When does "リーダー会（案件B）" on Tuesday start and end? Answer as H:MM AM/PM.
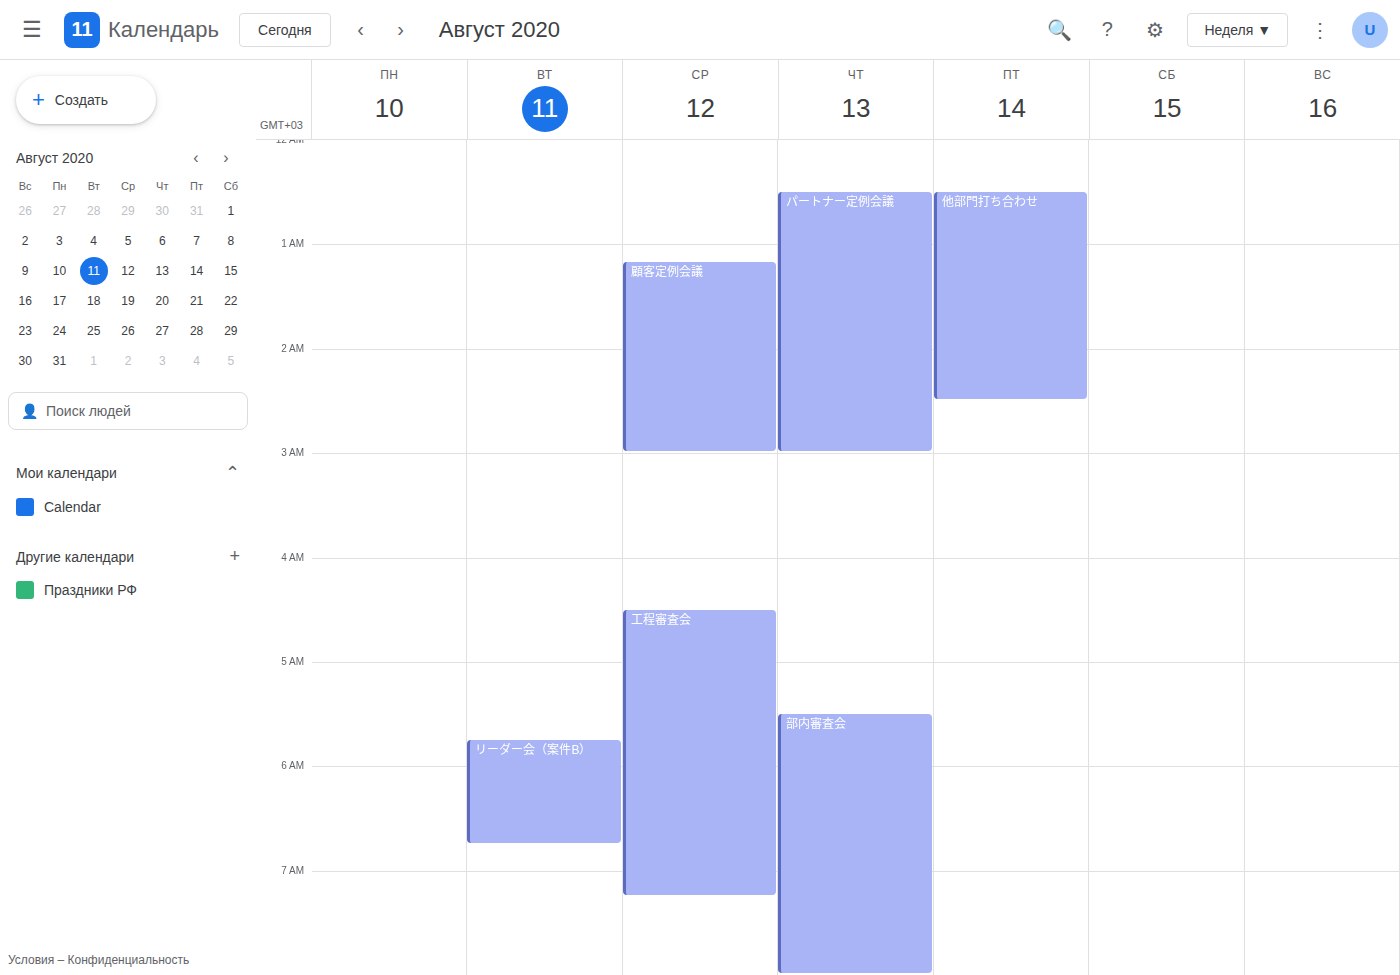
5:45 AM to 6:45 AM